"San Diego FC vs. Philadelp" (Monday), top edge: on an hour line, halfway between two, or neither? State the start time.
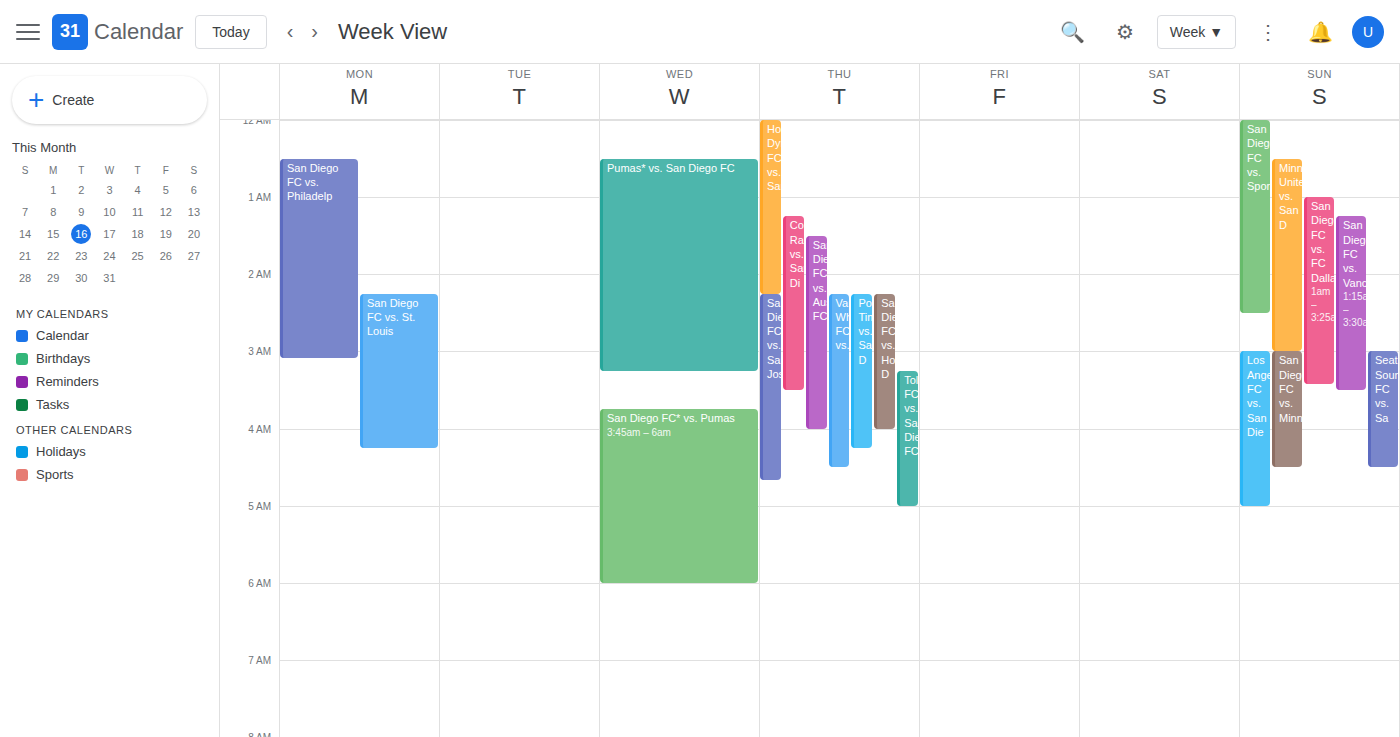
12:30 AM -- halfway between the 12 AM and 1 AM lines.